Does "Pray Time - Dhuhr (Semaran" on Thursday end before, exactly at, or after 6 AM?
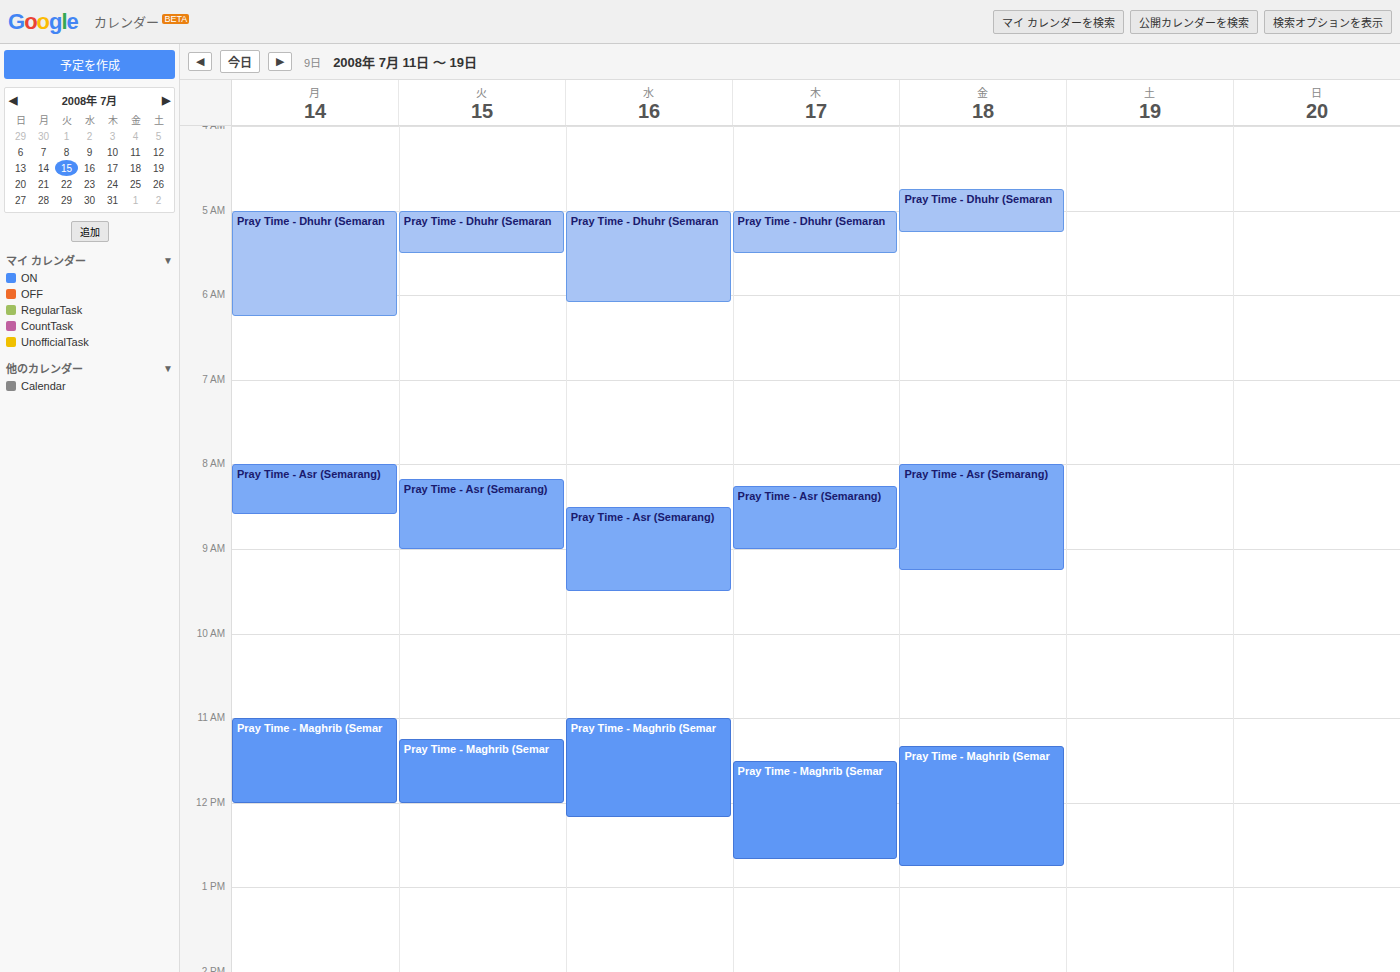
5:30 AM -- before 6 AM, 30 minutes above the 6 AM line.